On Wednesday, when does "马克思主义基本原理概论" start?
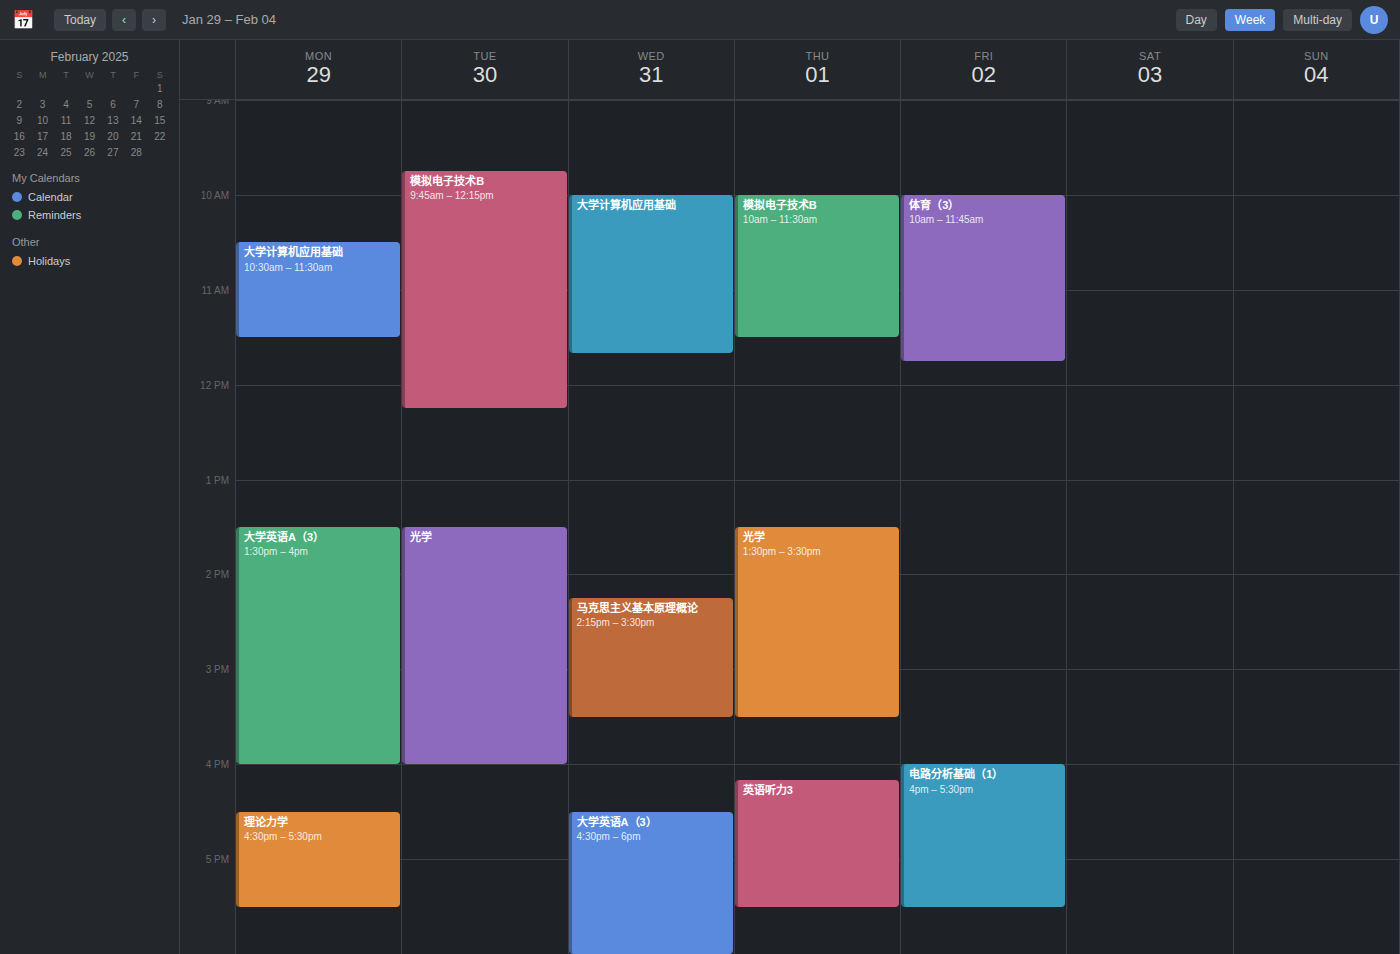
2:15 PM